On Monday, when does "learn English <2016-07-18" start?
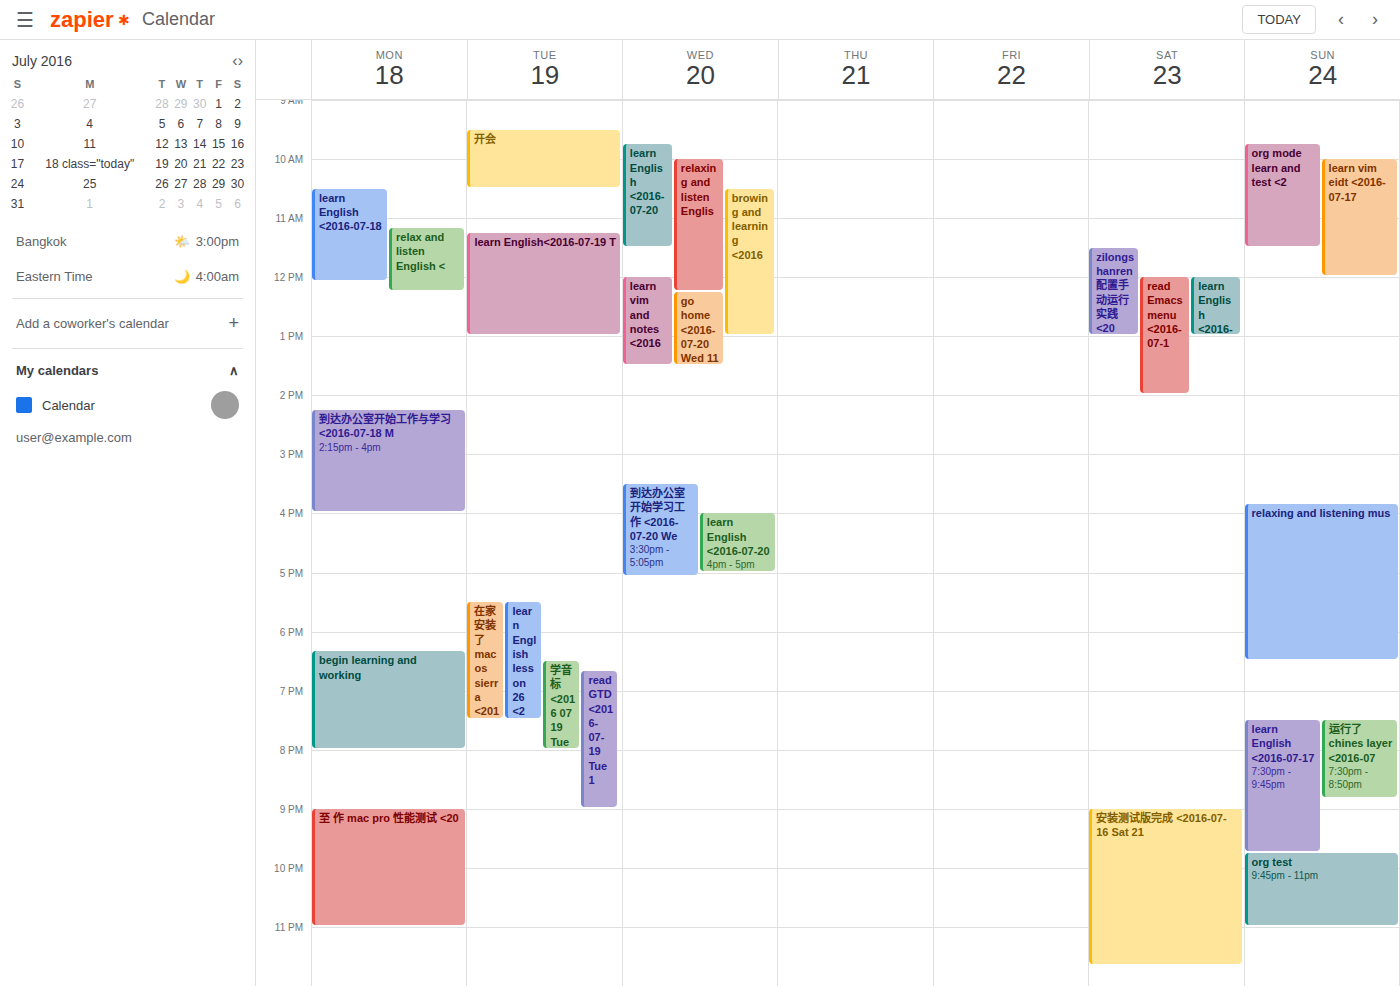
10:30 AM